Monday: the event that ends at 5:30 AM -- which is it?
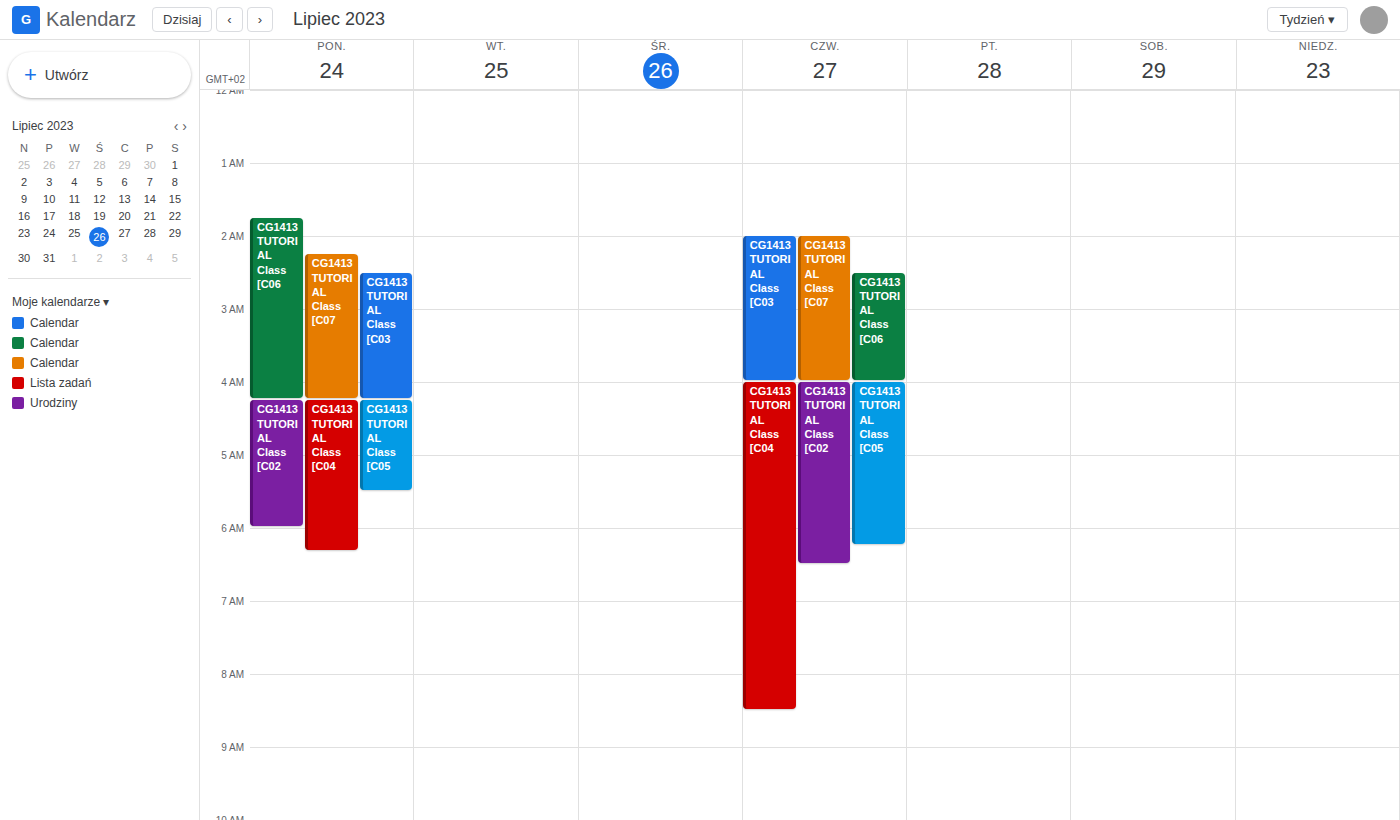
"CG1413 TUTORIAL Class [C05"